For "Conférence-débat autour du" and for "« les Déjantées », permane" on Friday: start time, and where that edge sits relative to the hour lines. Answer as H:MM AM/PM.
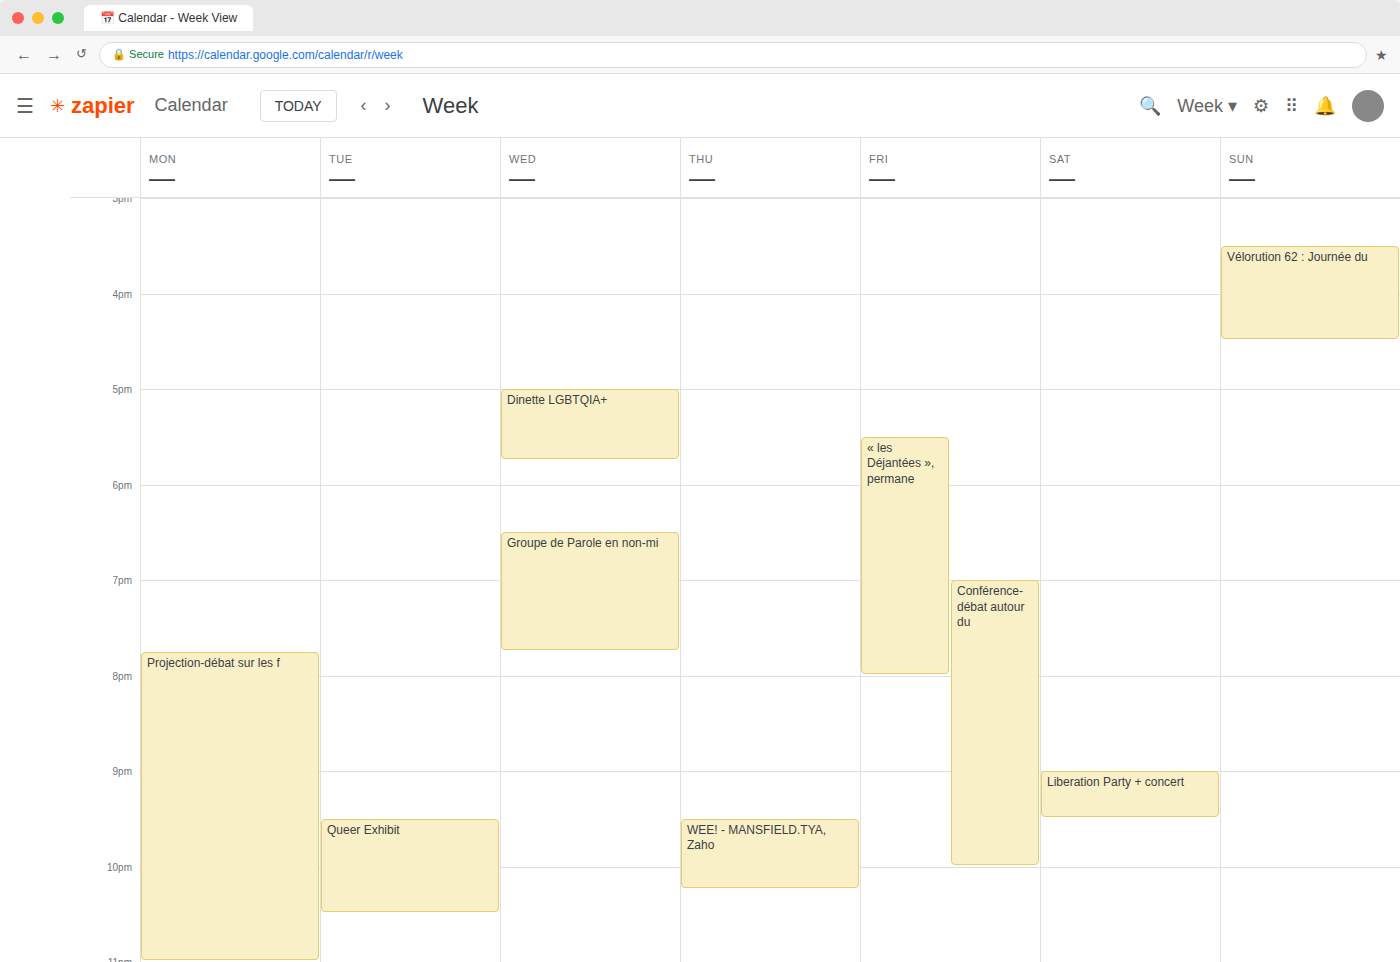
"Conférence-débat autour du": 7:00 PM, exactly on the 7 PM line. "« les Déjantées », permane": 5:30 PM, halfway between the 5 PM and 6 PM lines.